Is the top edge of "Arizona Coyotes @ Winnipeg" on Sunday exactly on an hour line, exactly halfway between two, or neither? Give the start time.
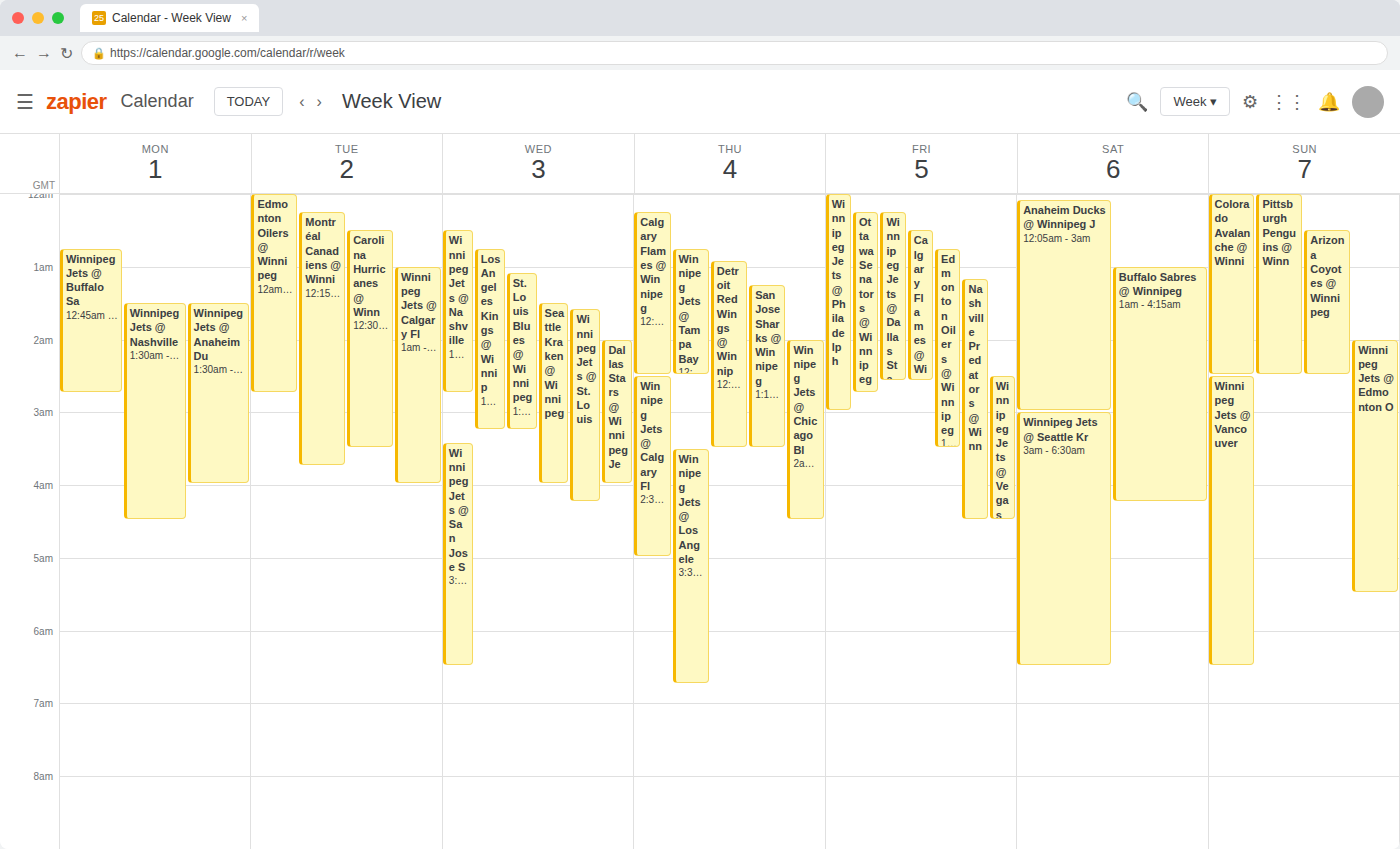
12:30 AM -- halfway between the 12 AM and 1 AM lines.